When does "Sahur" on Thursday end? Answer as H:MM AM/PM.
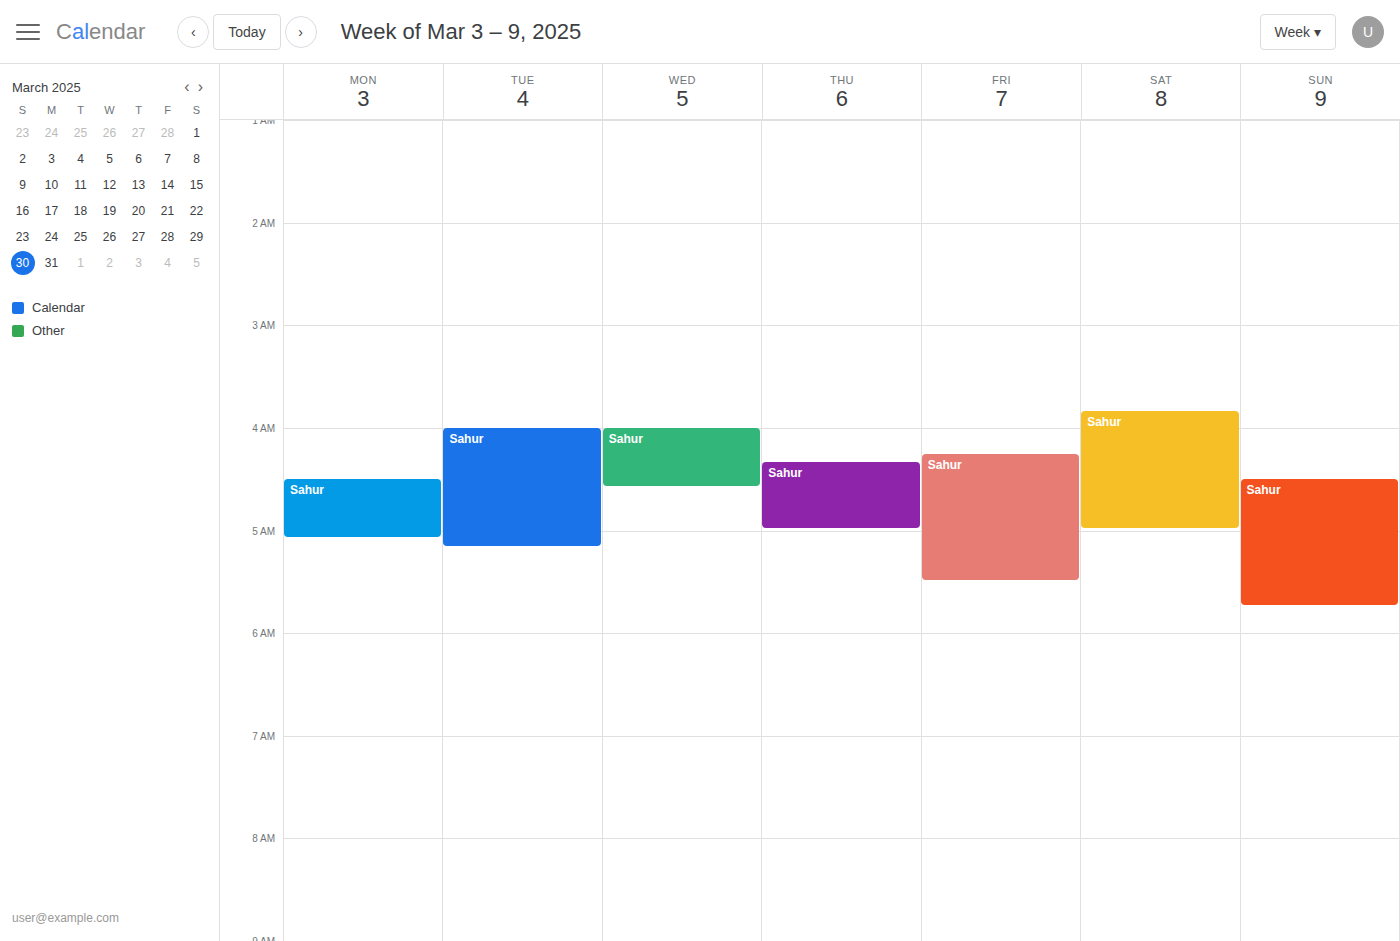
5:00 AM